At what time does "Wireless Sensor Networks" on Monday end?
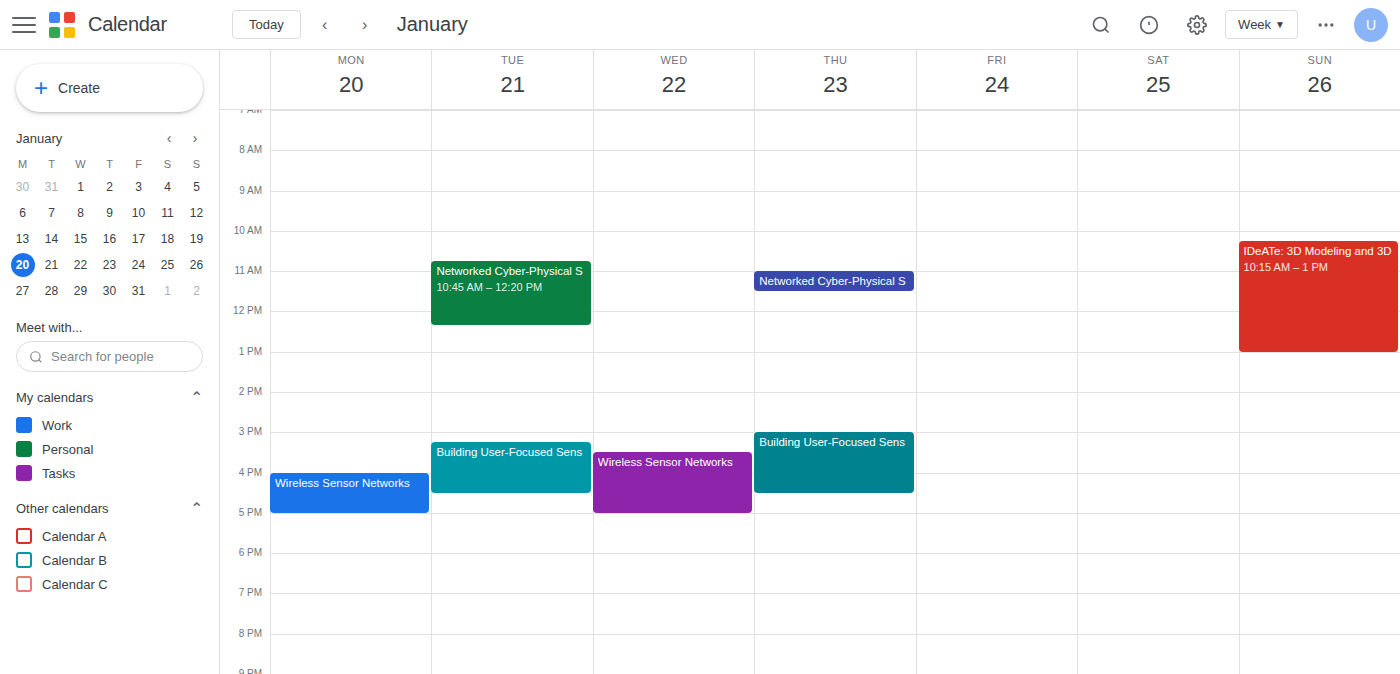
5:00 PM